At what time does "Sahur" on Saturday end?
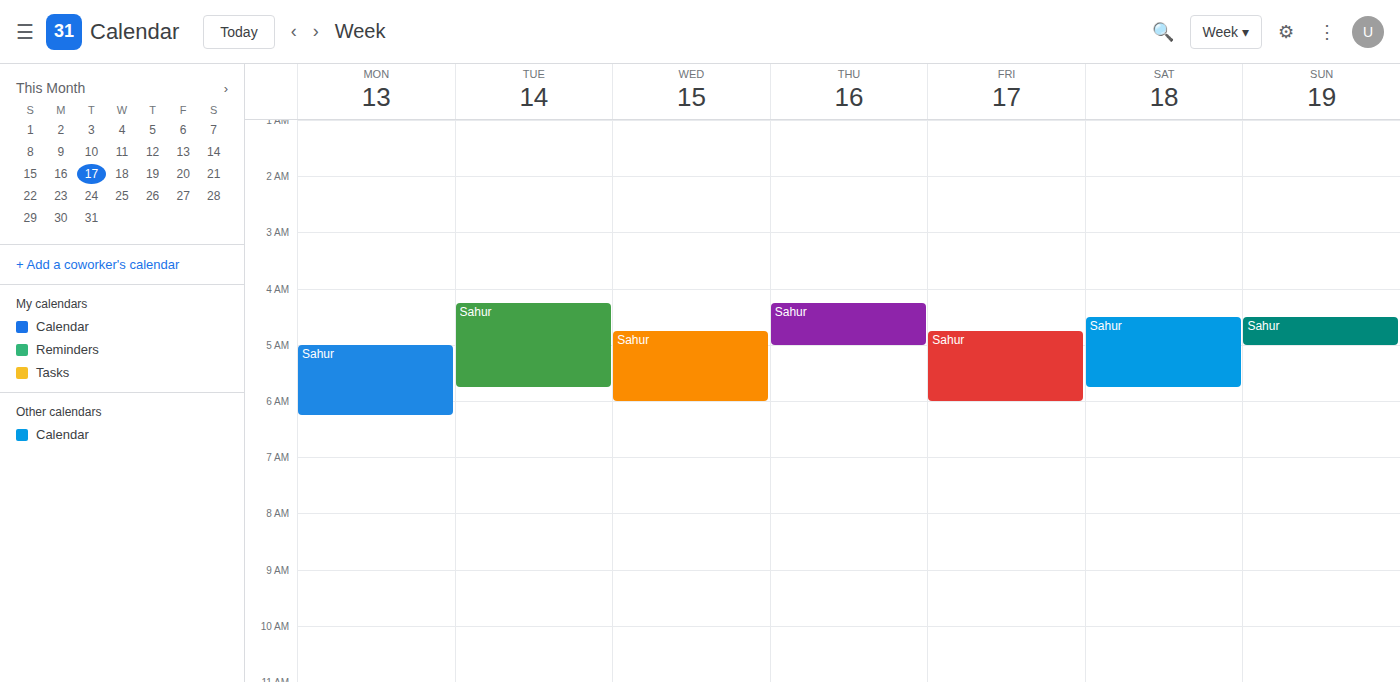
5:45 AM